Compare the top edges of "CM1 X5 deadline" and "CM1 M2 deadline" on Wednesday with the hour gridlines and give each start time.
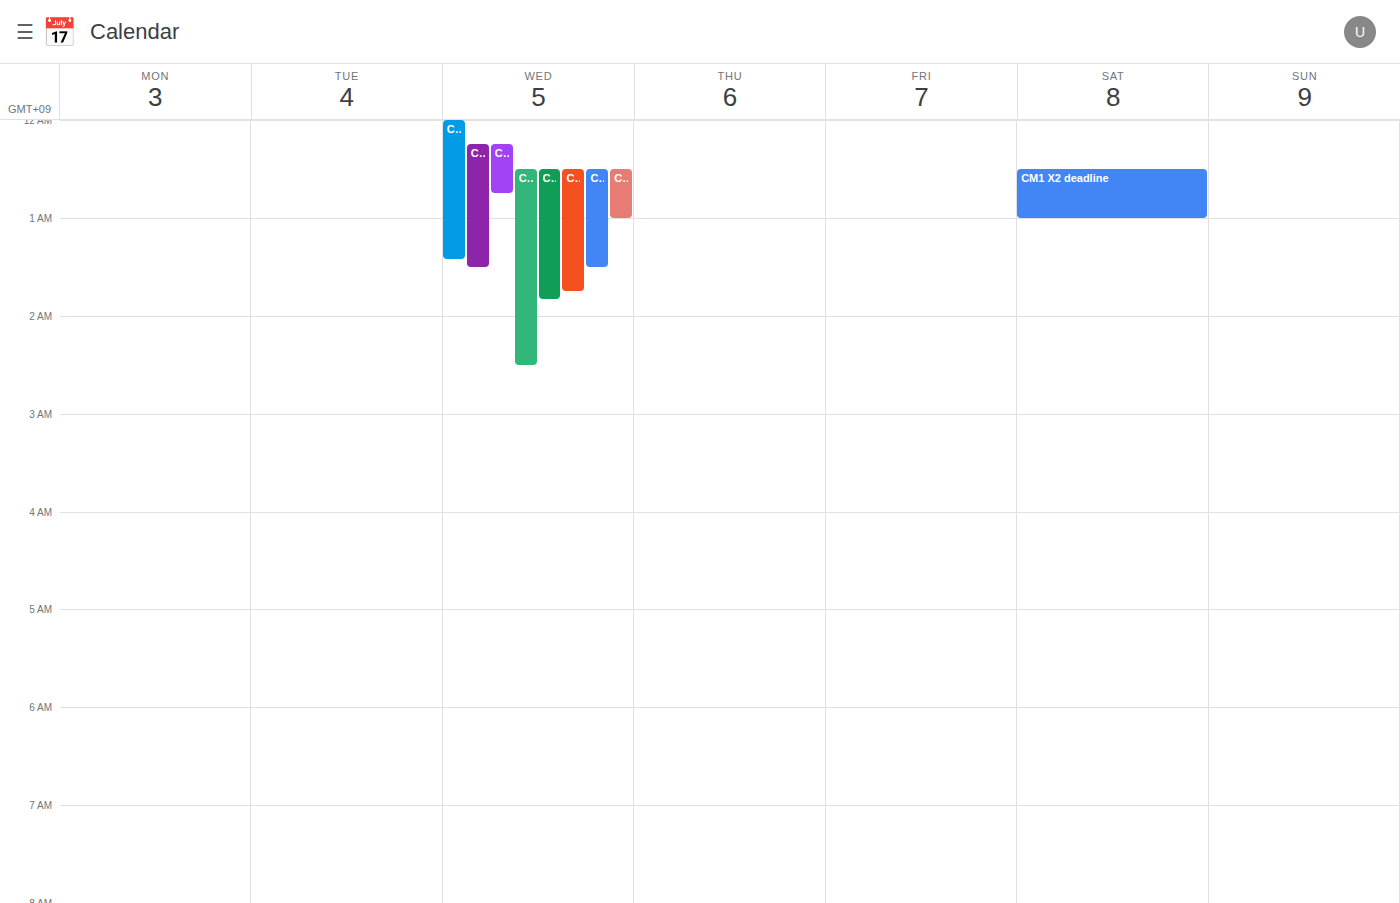
"CM1 X5 deadline": 00:15, neither: a quarter of the way from the 00:00 line to the 01:00 line. "CM1 M2 deadline": 00:30, halfway between the 00:00 and 01:00 lines.